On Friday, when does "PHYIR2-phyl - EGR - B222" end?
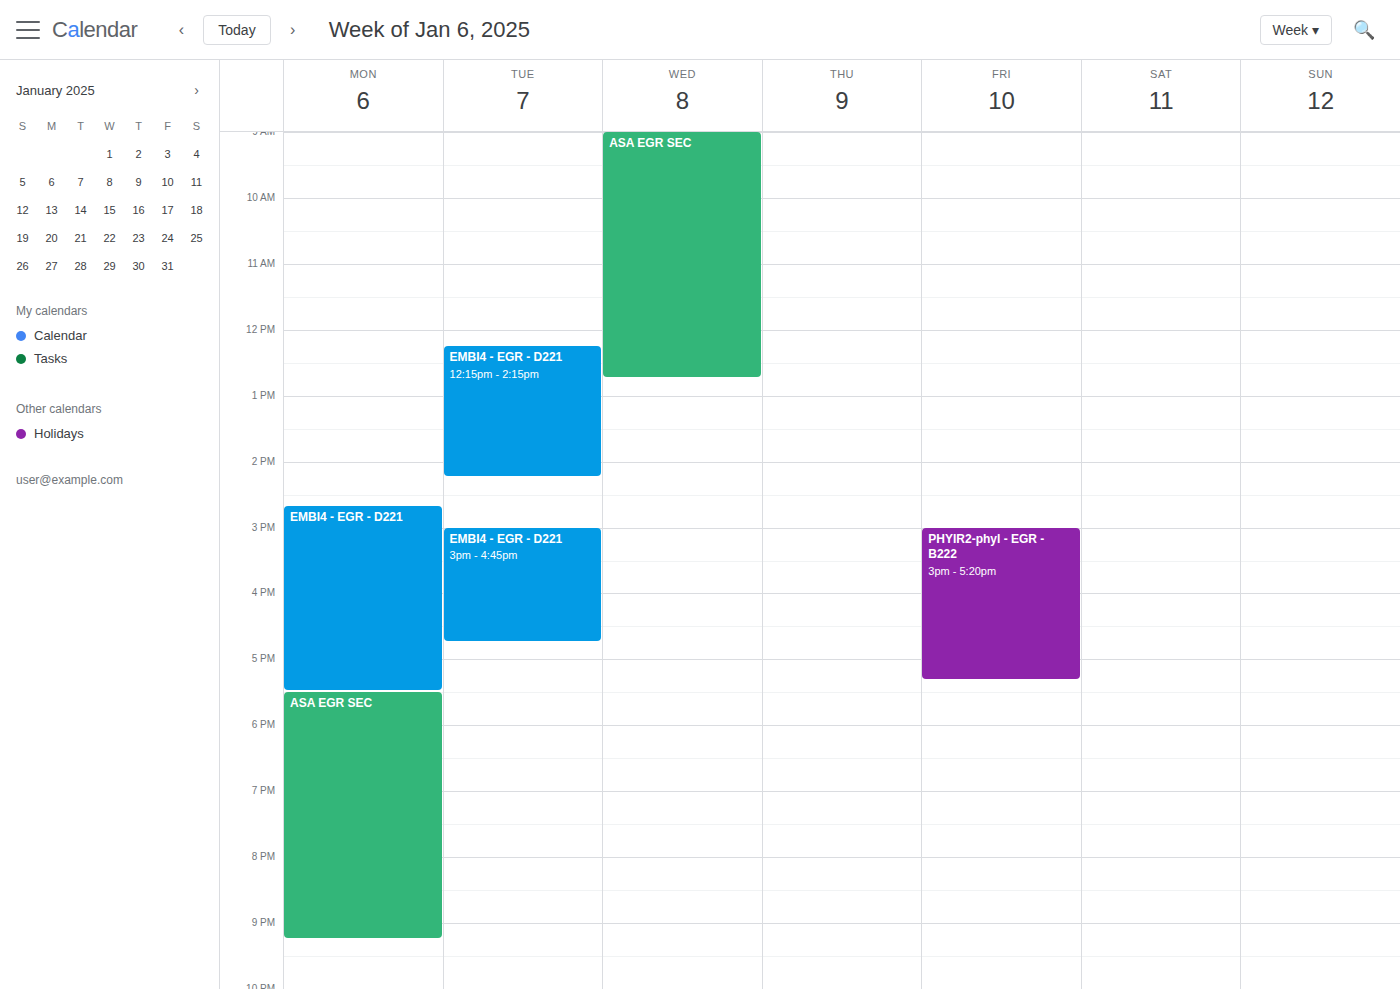
5:20 PM